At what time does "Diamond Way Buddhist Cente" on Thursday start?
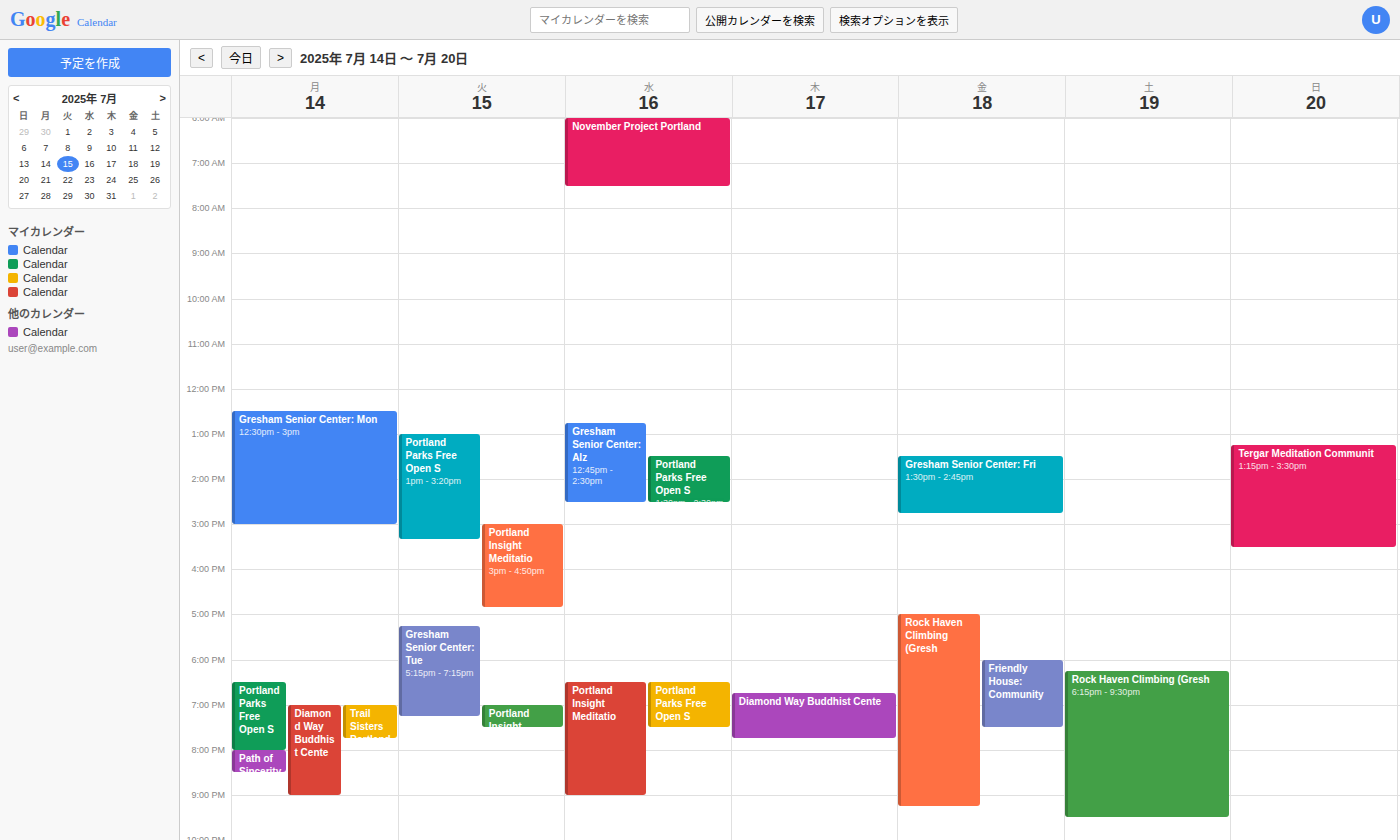
6:45 PM